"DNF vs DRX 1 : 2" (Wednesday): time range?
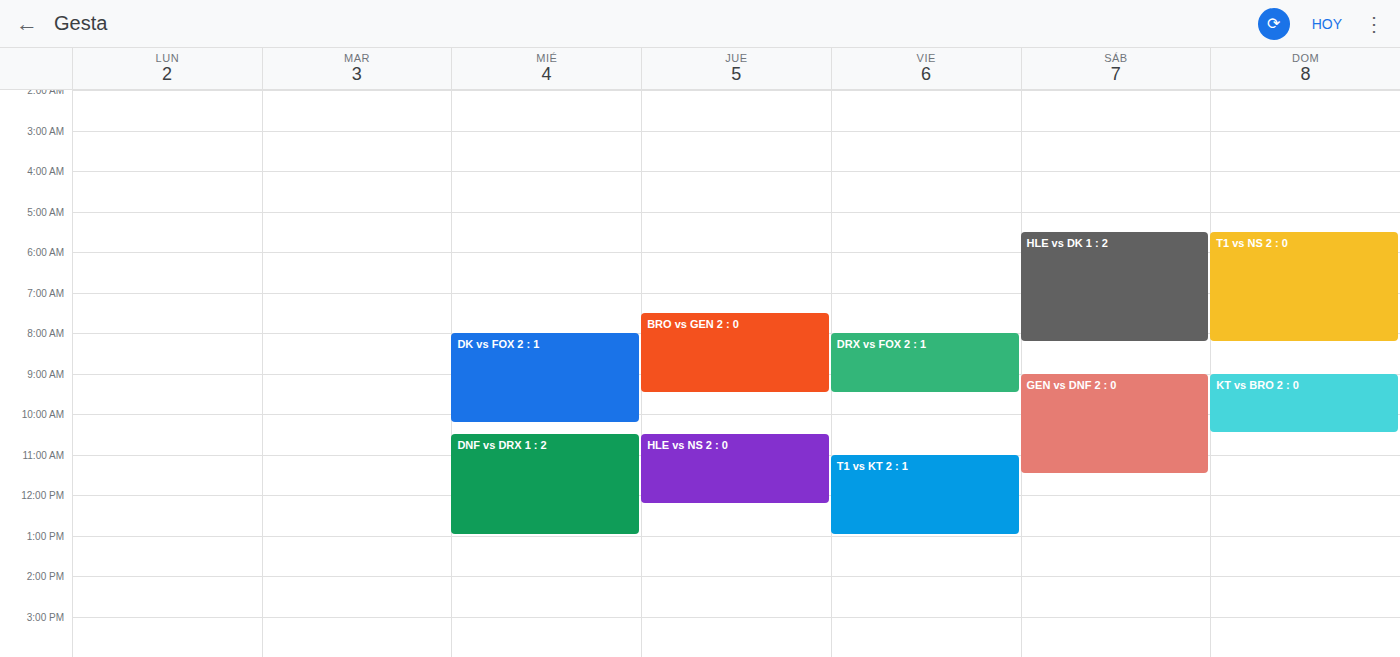
10:30 AM to 1:00 PM